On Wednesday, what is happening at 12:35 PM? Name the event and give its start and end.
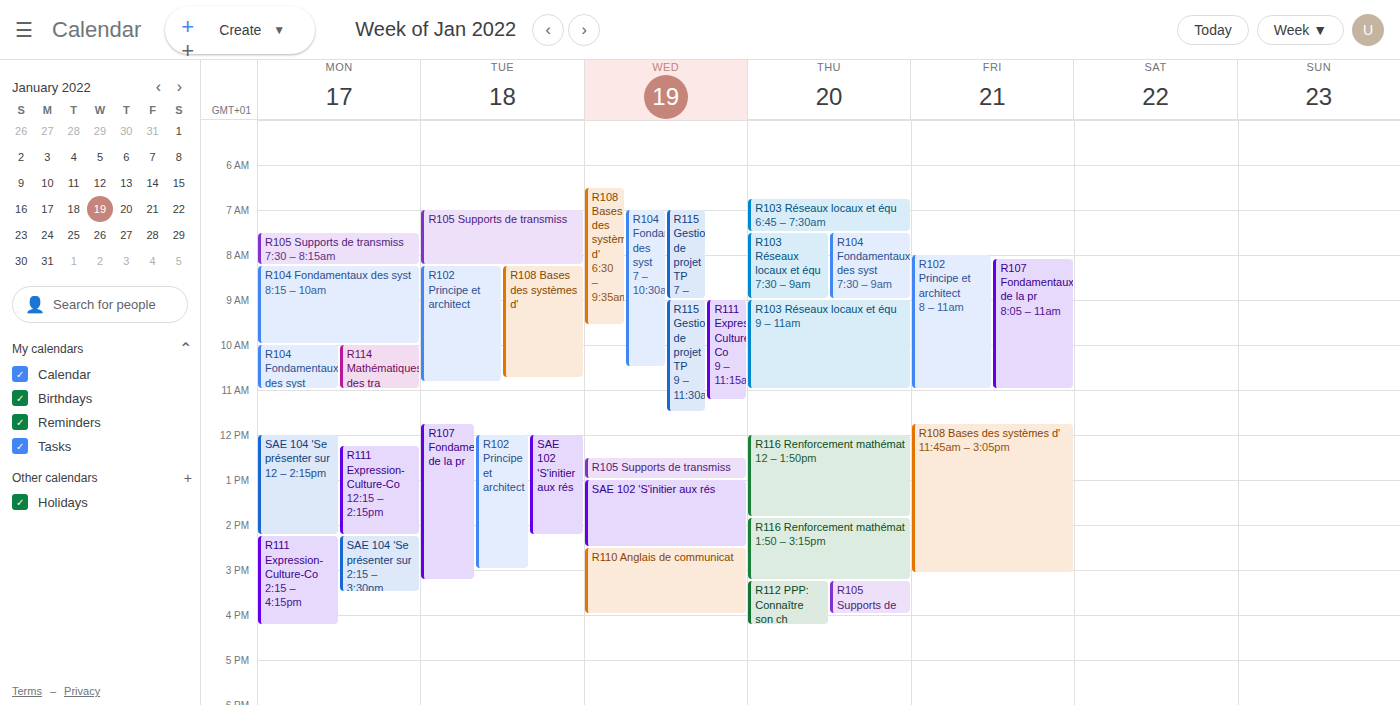
"R105 Supports de transmiss", 12:30 PM to 1:00 PM